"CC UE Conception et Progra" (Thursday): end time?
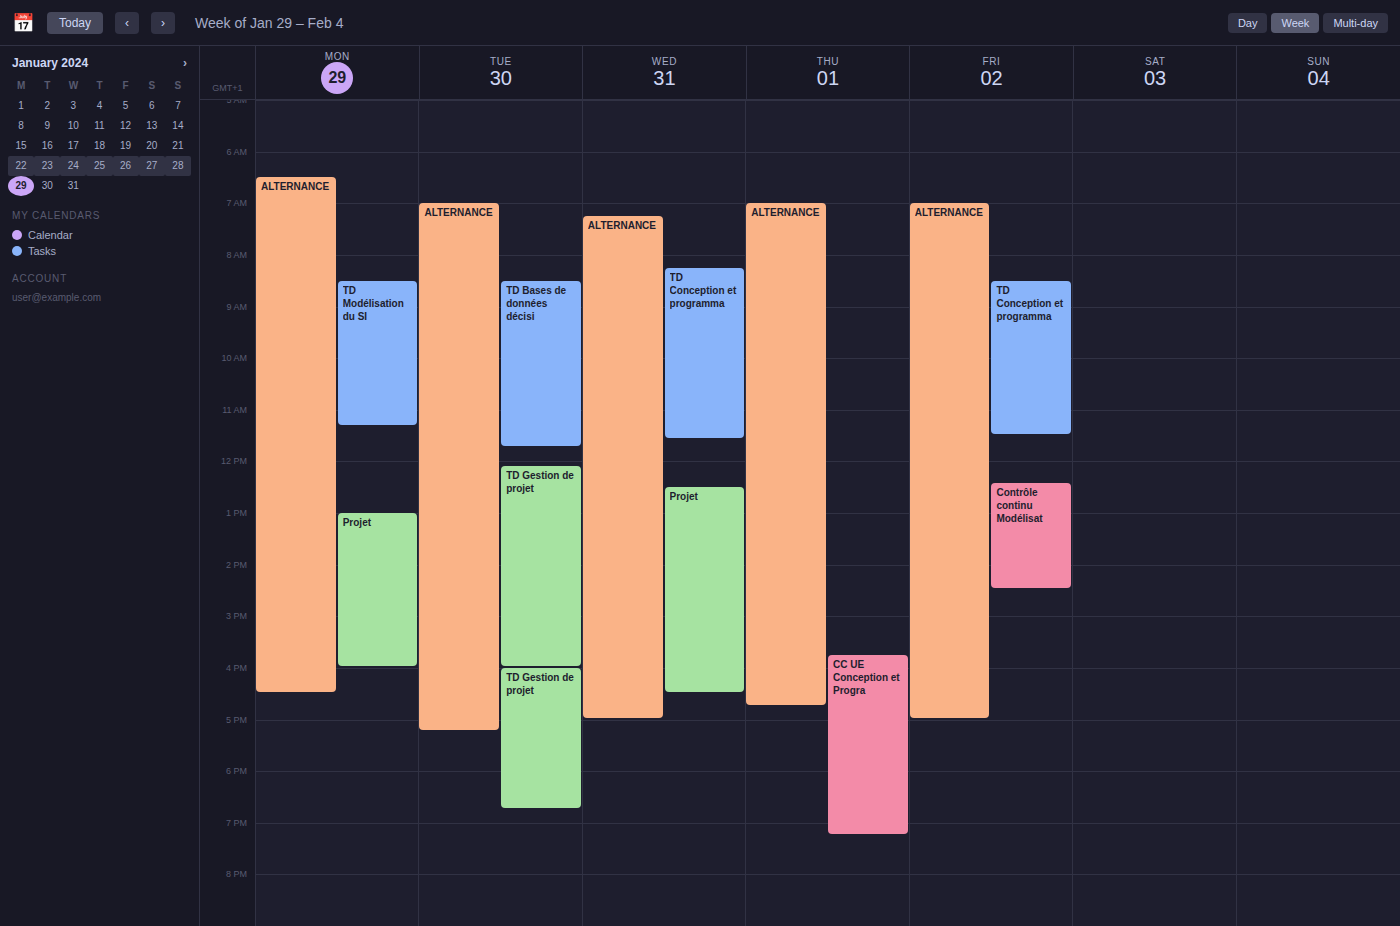
7:15 PM